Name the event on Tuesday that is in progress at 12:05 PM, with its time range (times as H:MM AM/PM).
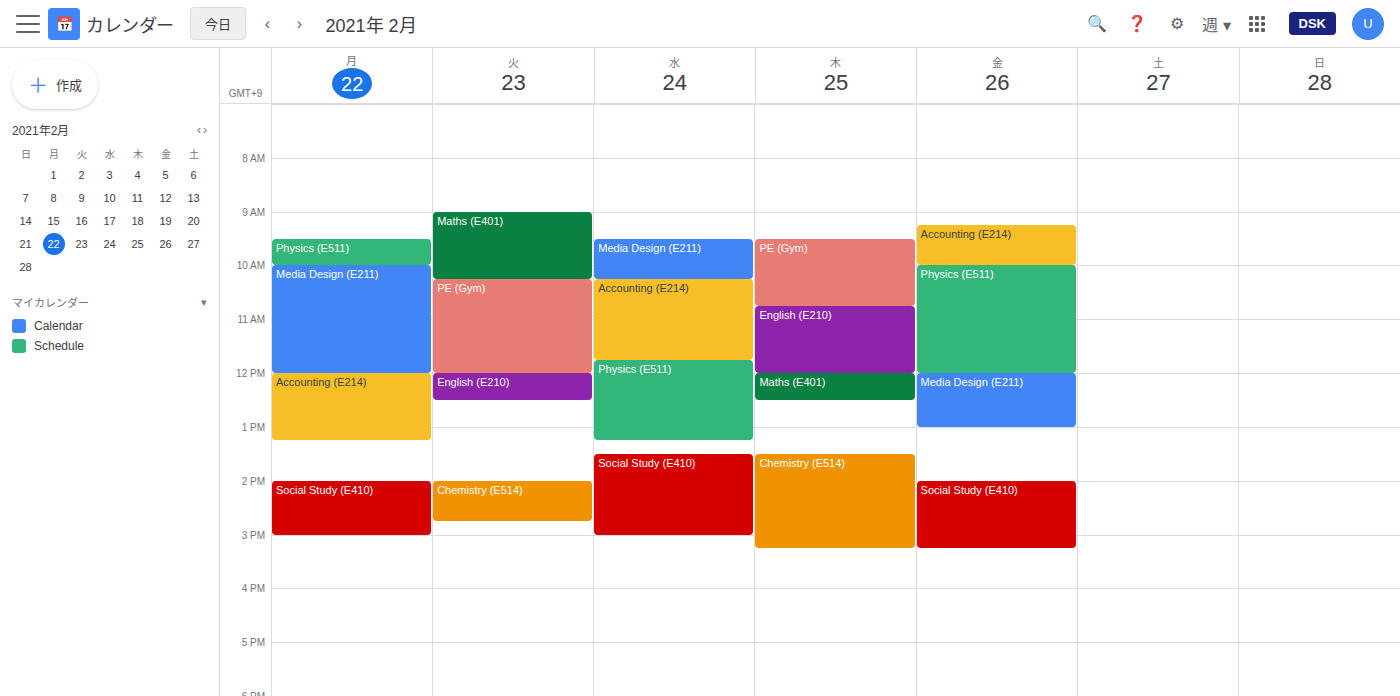
"English (E210)", 12:00 PM to 12:30 PM